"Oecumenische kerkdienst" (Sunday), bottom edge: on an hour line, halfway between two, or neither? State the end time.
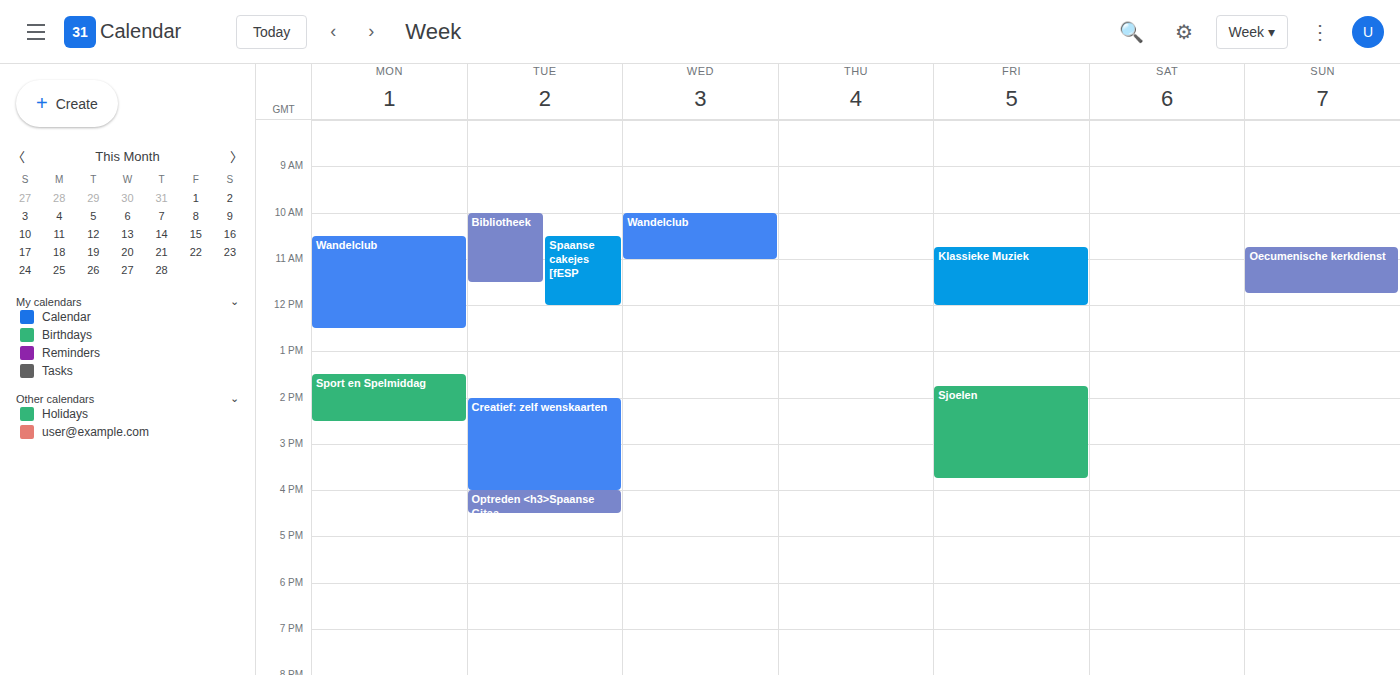
11:45 AM -- neither: three quarters of the way from the 11 AM line to the 12 PM line.